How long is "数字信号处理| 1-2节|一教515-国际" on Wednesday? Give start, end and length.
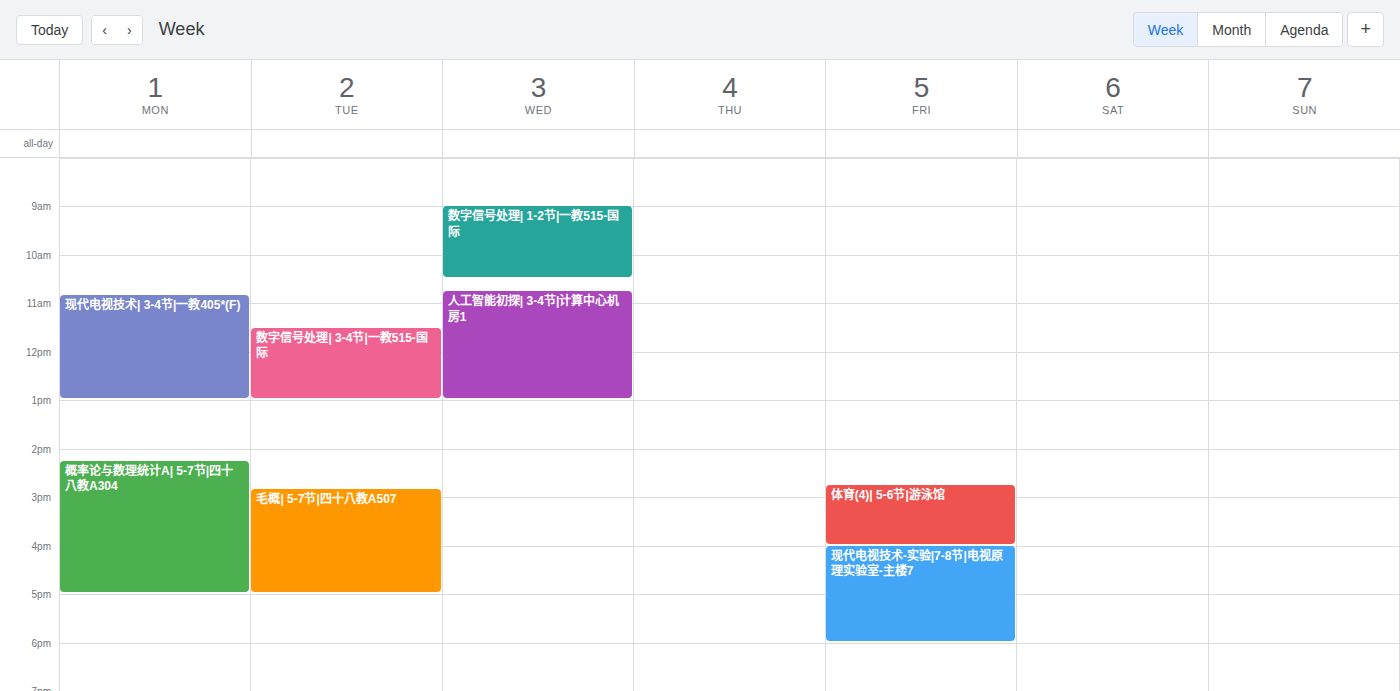
9:00 AM to 10:30 AM, 1 hour 30 minutes